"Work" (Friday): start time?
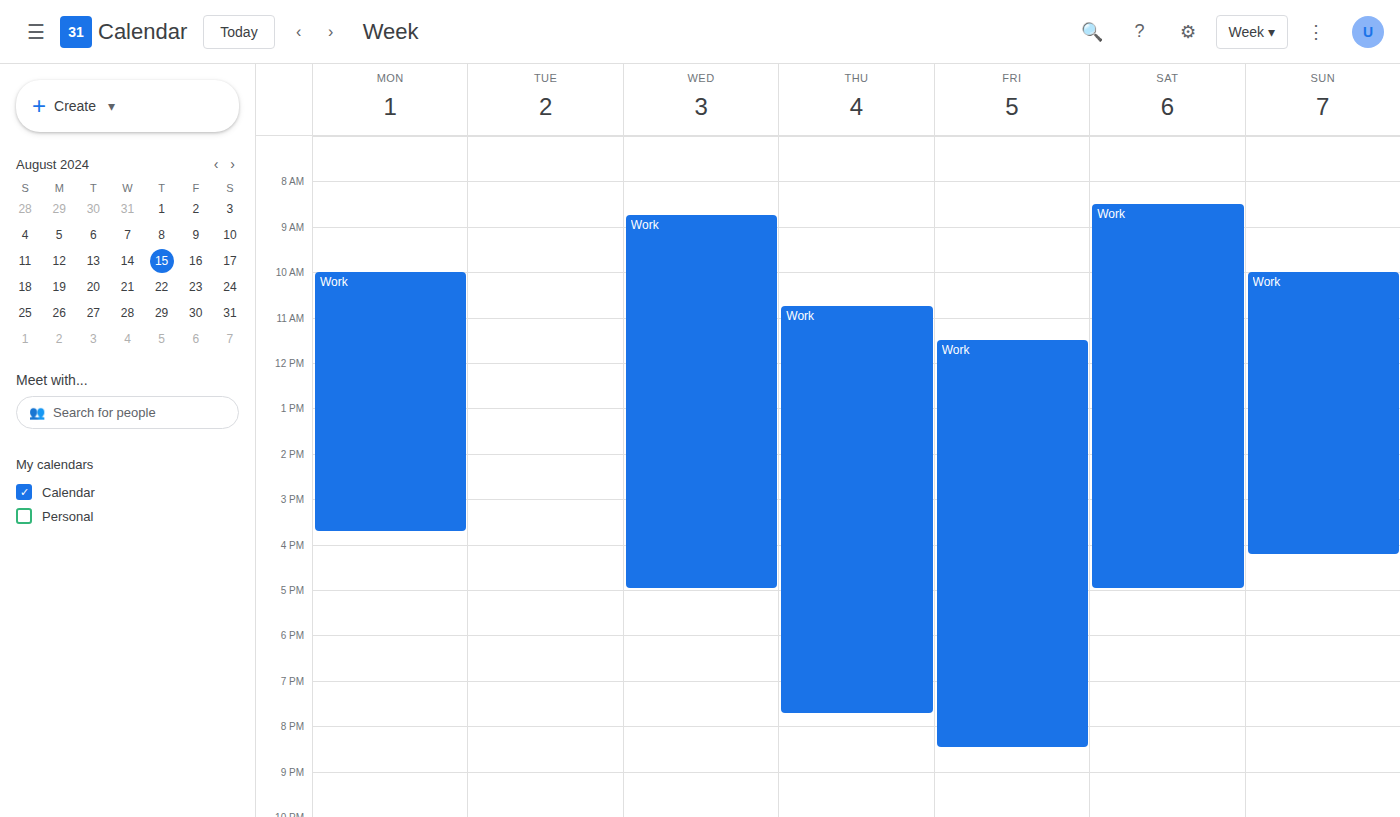
11:30 AM